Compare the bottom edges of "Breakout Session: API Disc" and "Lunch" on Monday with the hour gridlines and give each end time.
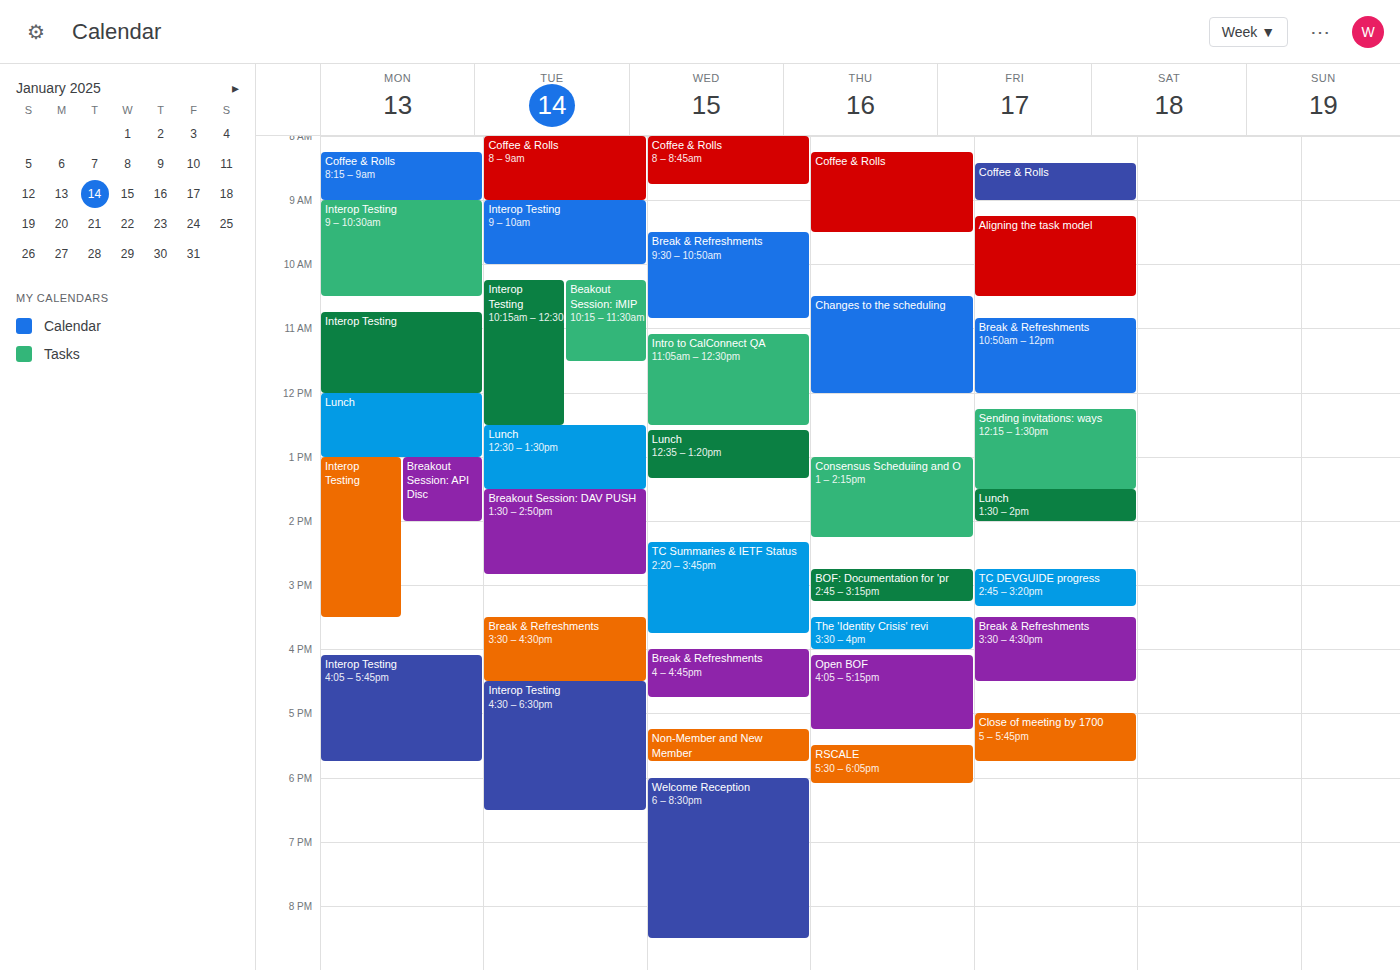
"Breakout Session: API Disc": 2:00 PM, exactly on the 2 PM line. "Lunch": 1:00 PM, exactly on the 1 PM line.